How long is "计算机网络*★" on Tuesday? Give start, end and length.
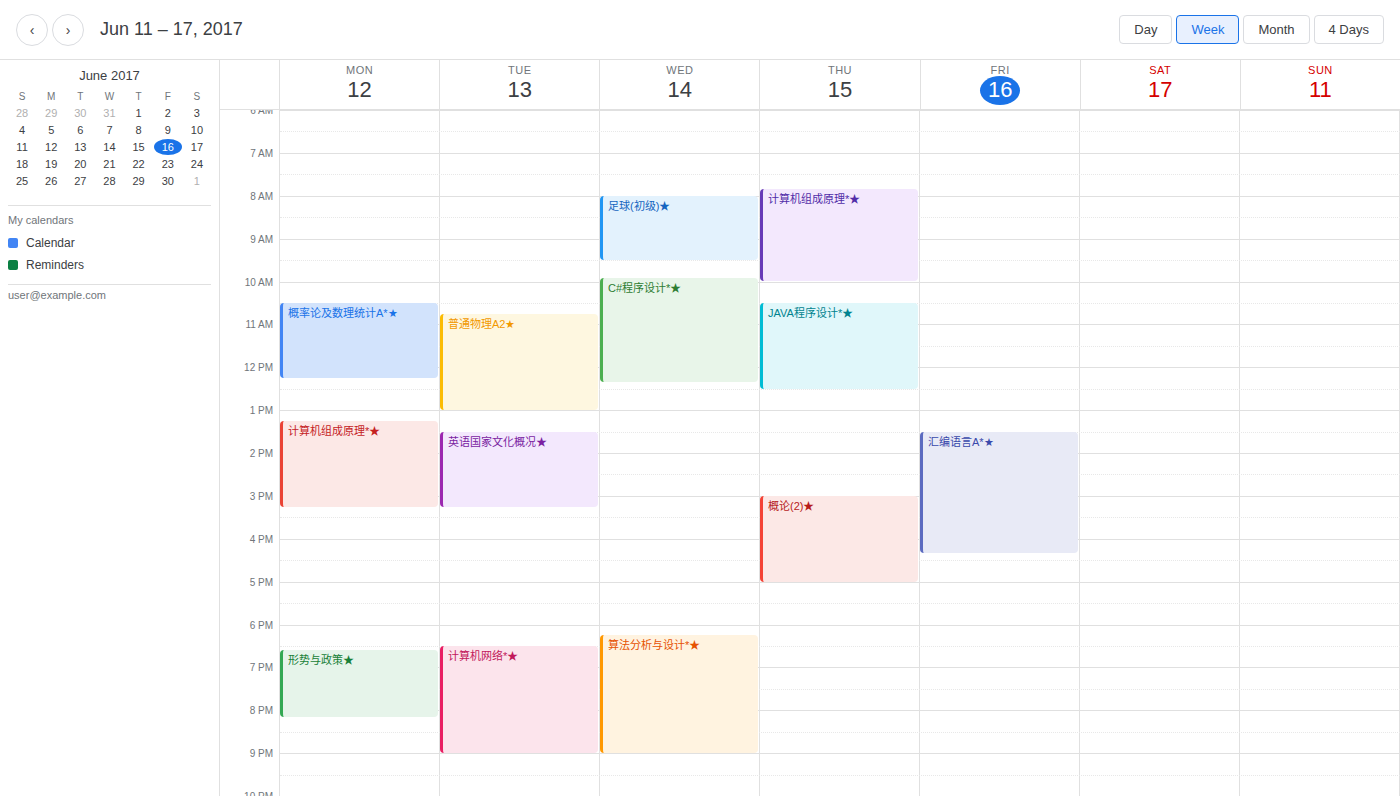
6:30 PM to 9:00 PM, 2 hours 30 minutes